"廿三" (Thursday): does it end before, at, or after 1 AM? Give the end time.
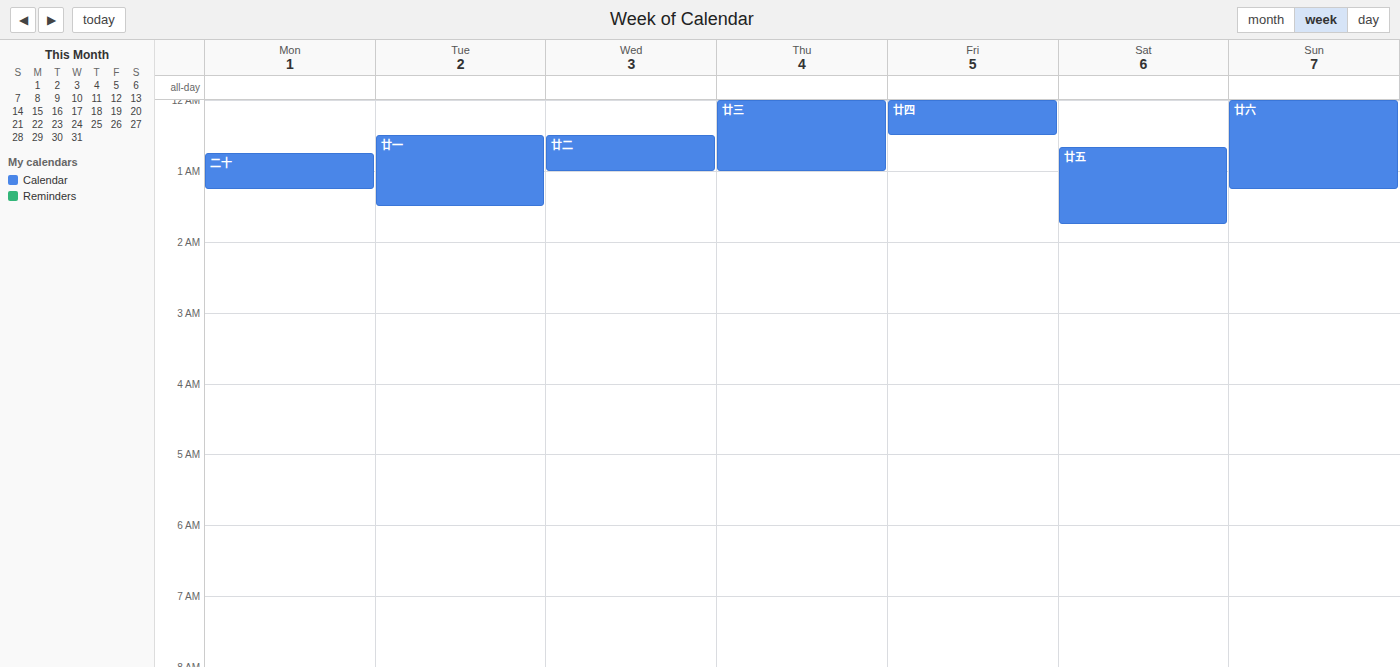
1:00 AM -- exactly at 1 AM, on the 1 AM line.